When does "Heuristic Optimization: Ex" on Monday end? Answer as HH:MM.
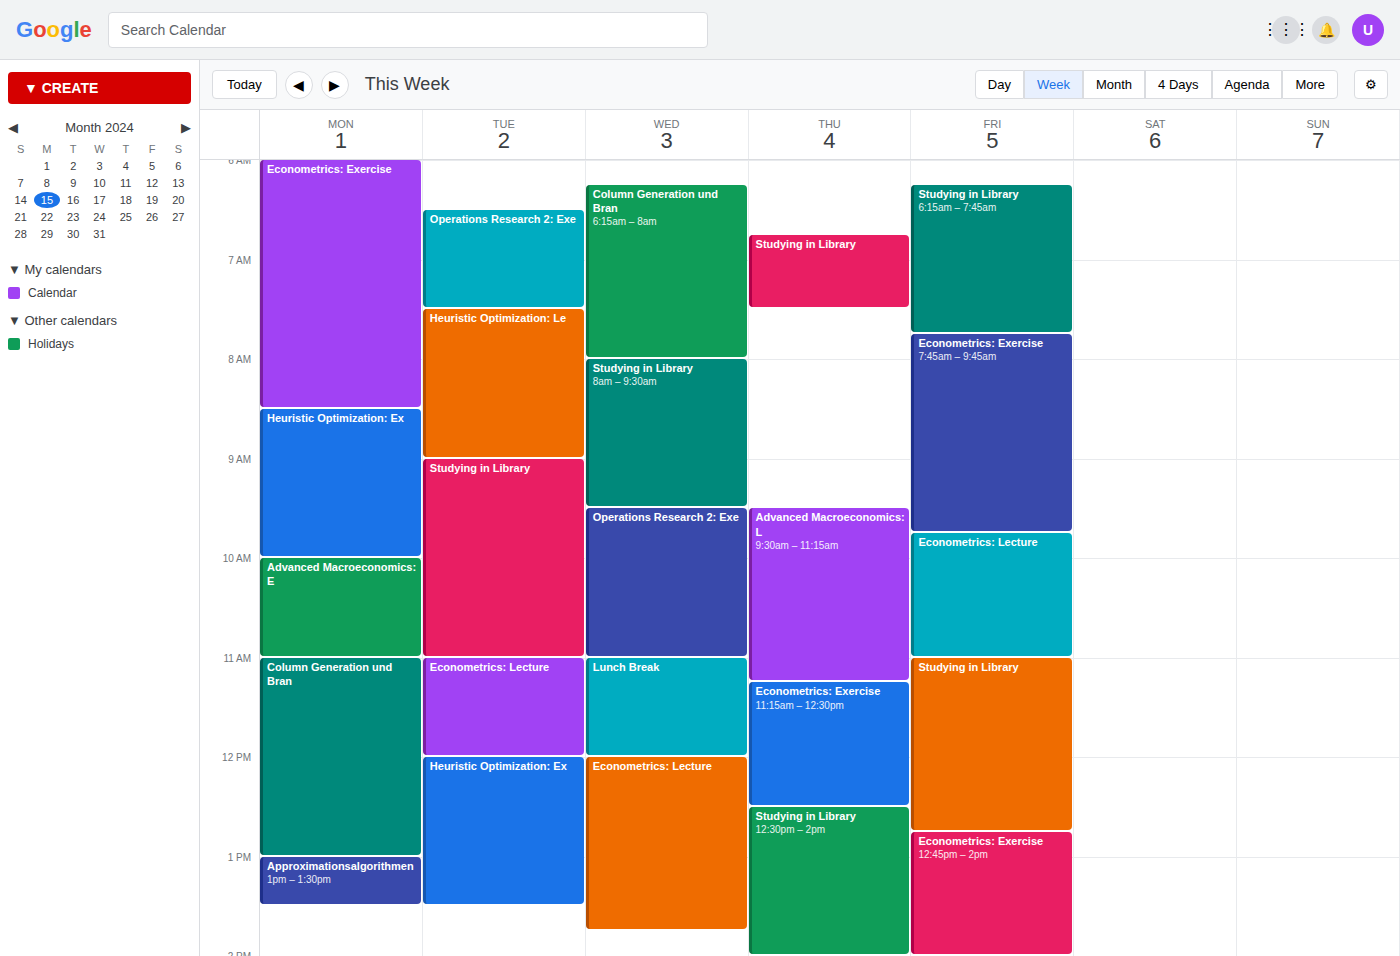
10:00